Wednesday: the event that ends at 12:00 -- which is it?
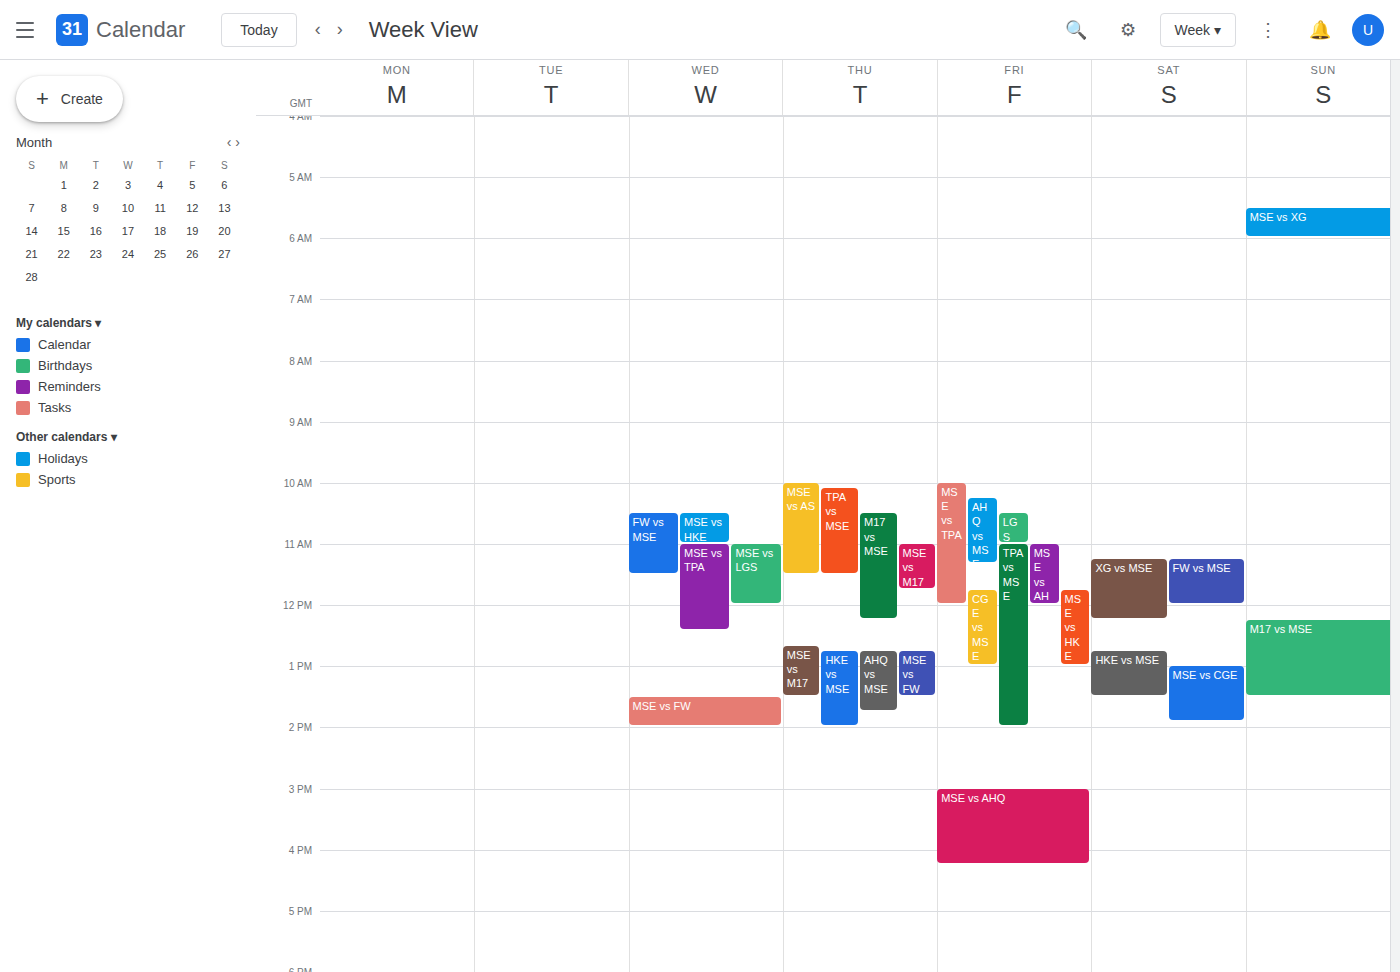
"MSE vs LGS"